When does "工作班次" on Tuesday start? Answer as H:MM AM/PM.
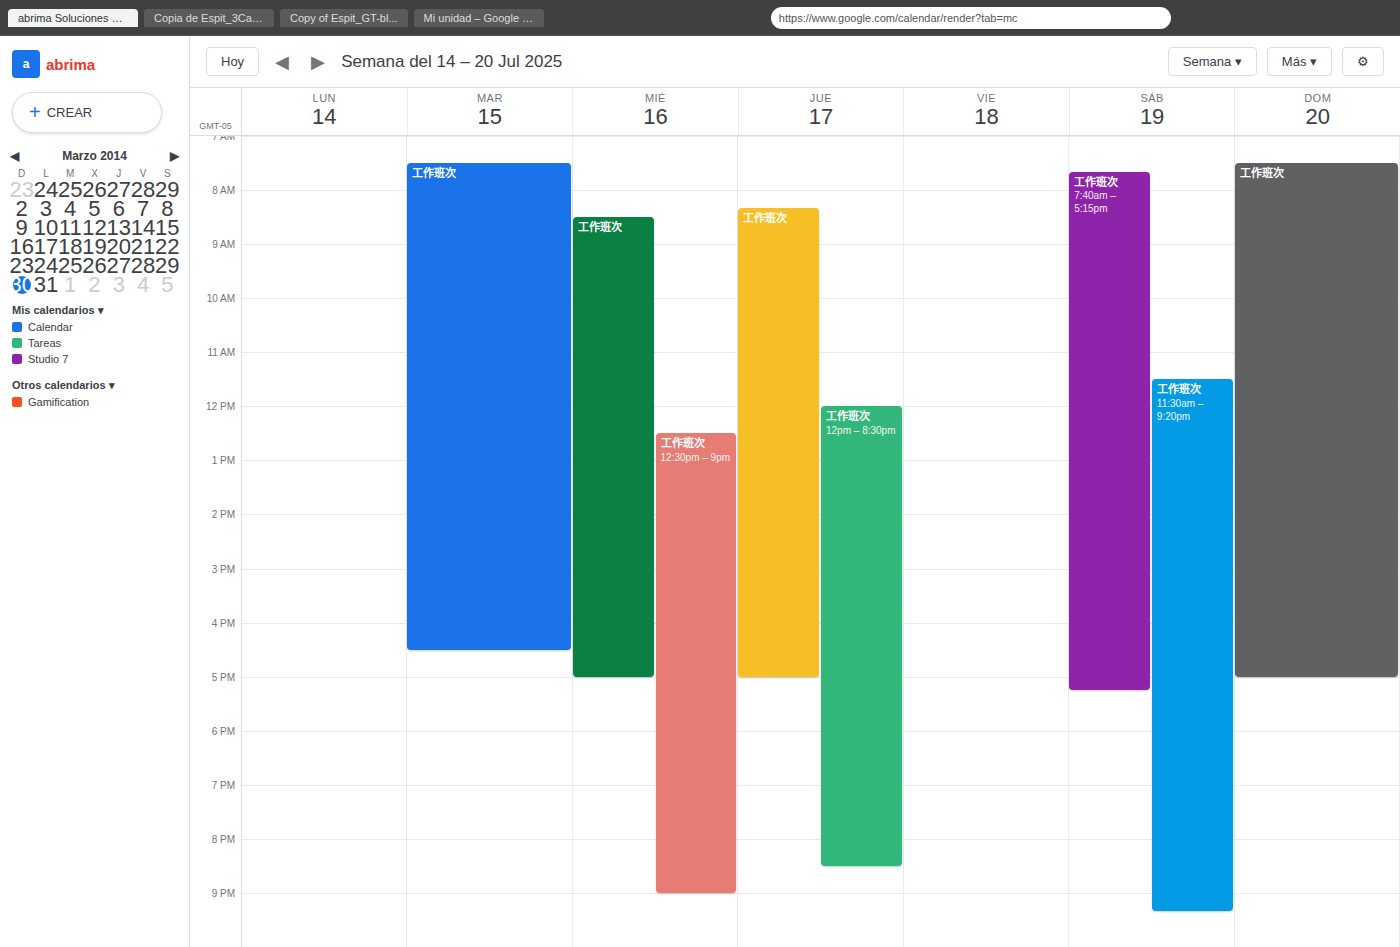
7:30 AM